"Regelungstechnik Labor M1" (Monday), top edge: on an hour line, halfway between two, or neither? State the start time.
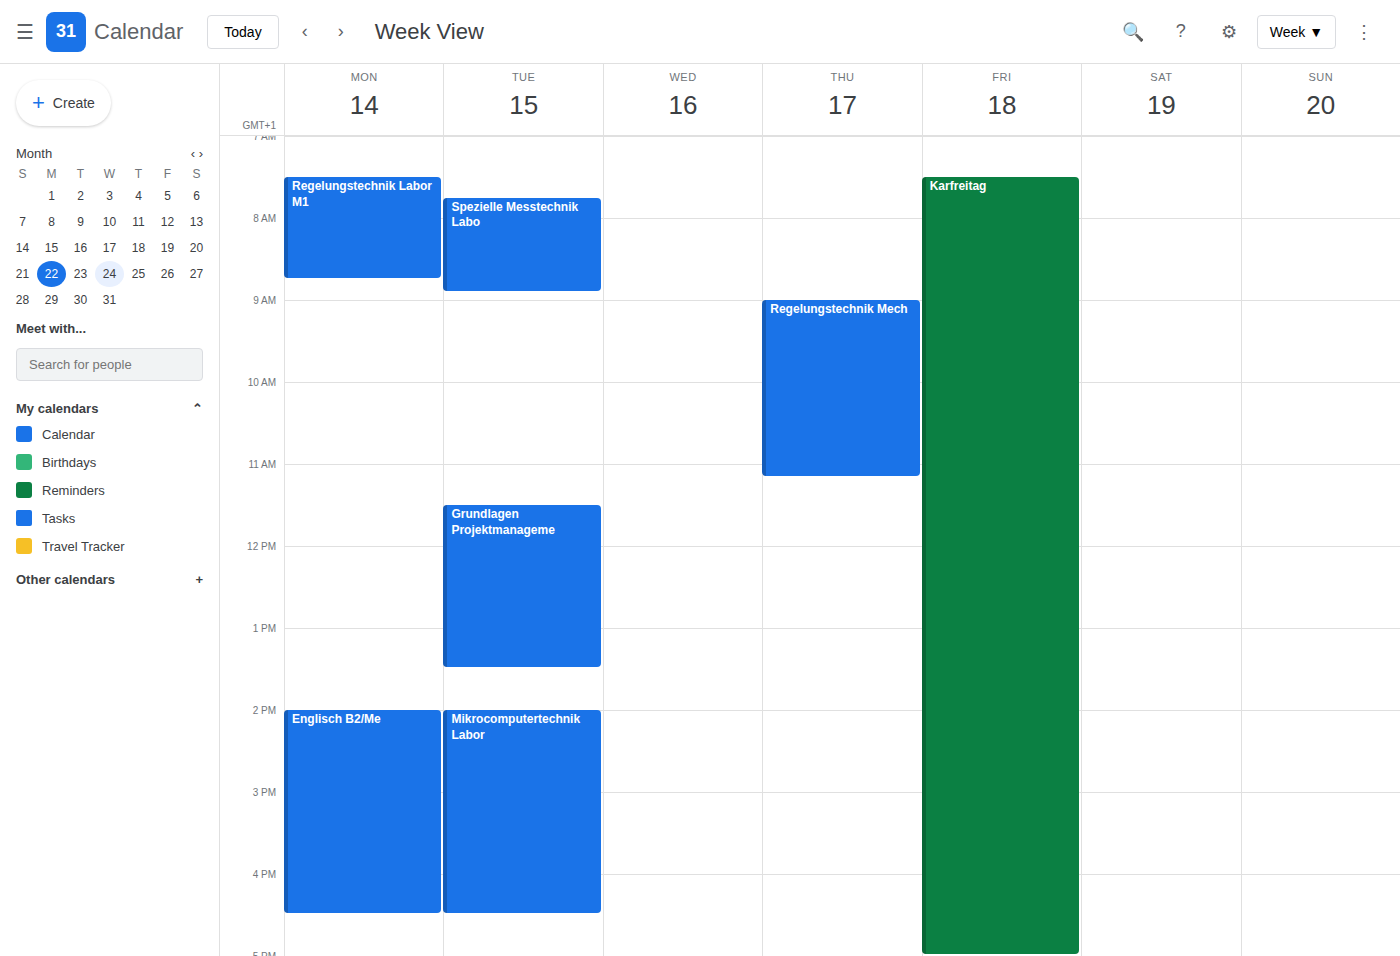
07:30 -- halfway between the 07:00 and 08:00 lines.